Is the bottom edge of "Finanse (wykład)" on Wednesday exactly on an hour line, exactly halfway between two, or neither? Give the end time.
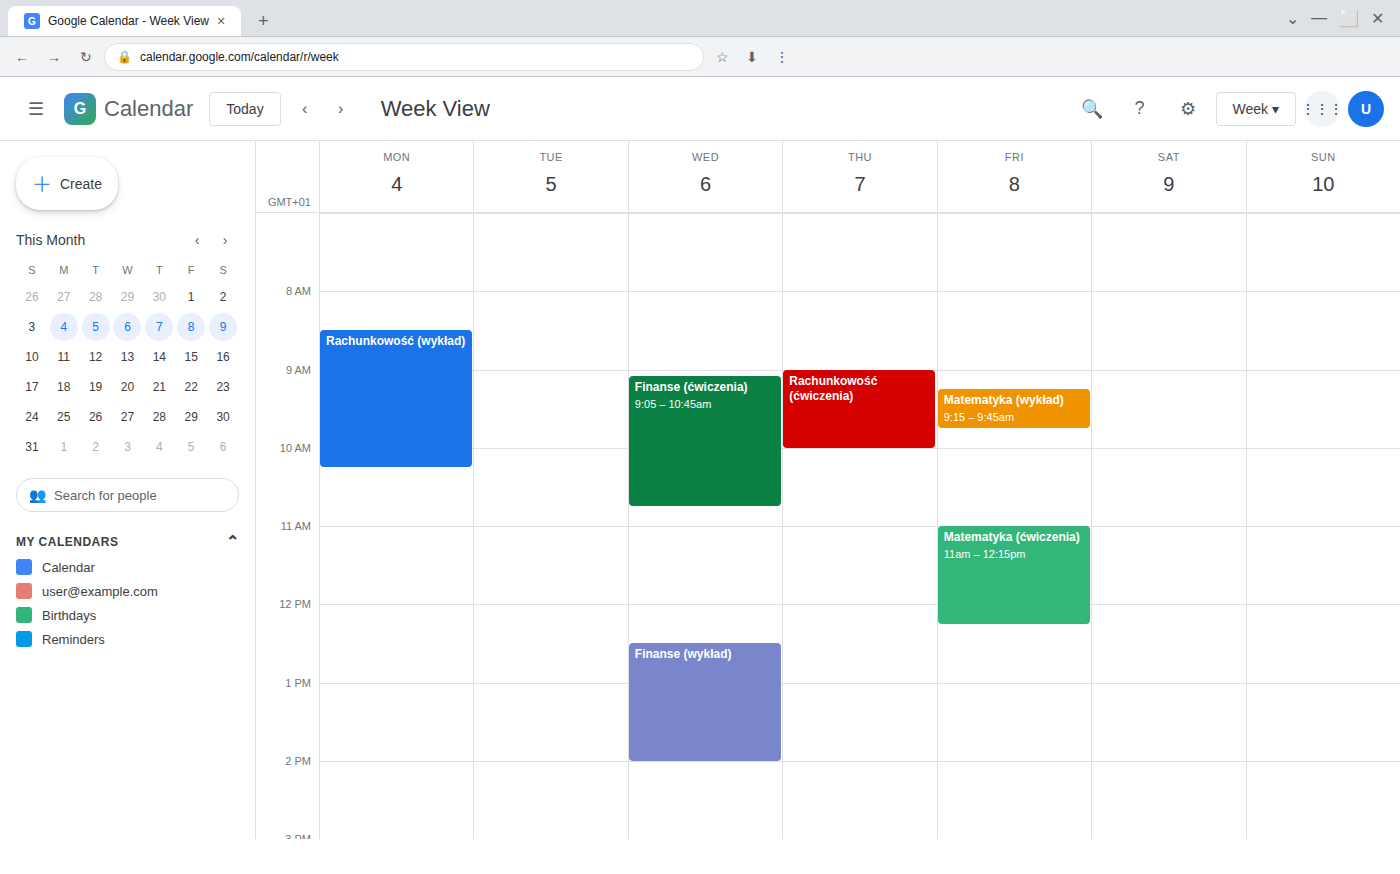
2:00 PM -- exactly on the 2 PM line.